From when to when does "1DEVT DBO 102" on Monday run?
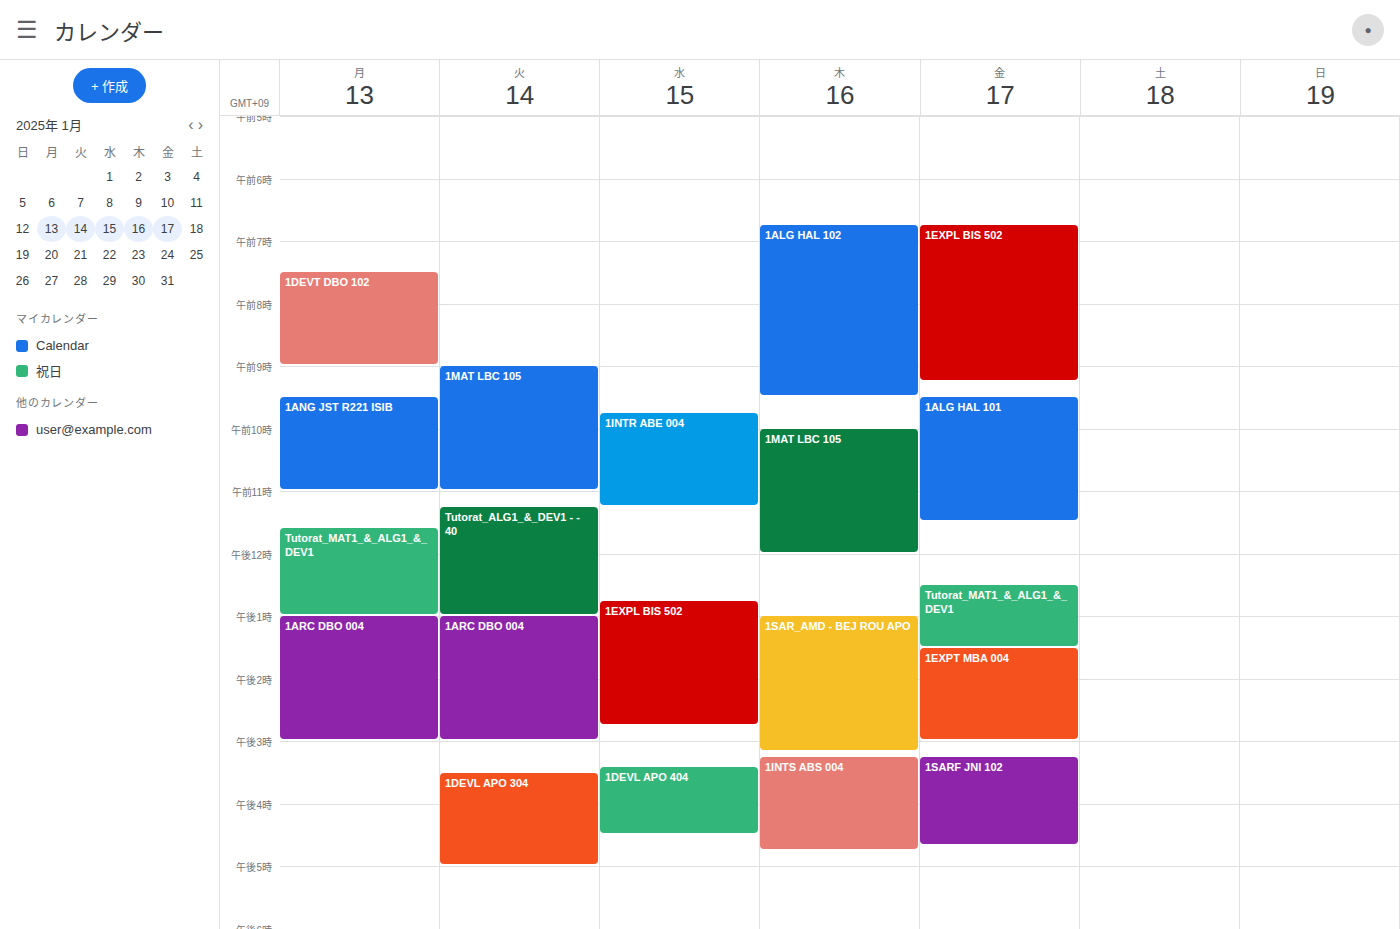
7:30 AM to 9:00 AM